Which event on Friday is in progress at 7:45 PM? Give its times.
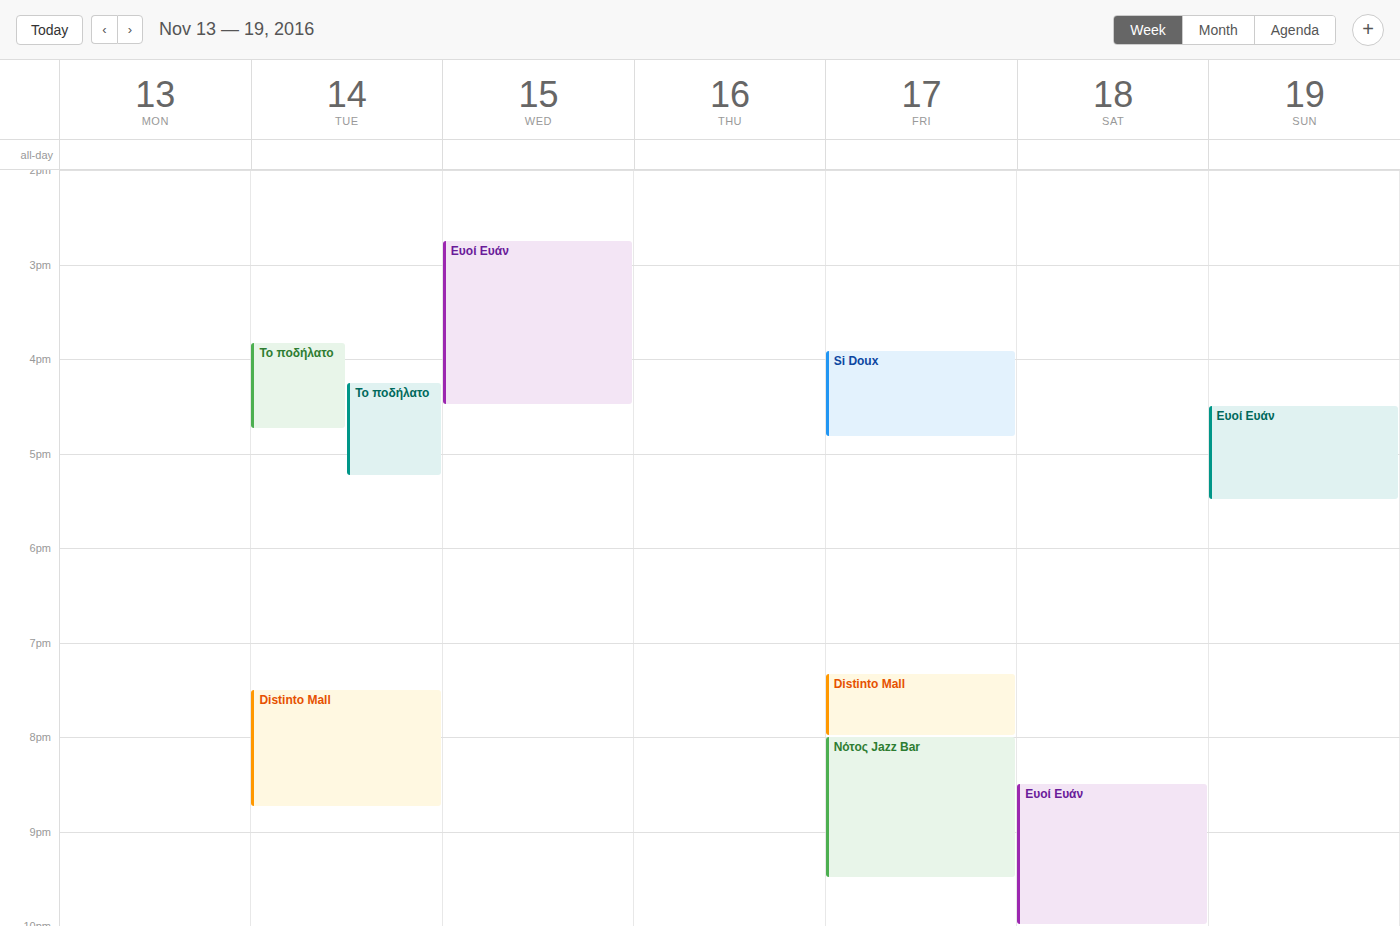
"Distinto Mall", 7:20 PM to 8:00 PM